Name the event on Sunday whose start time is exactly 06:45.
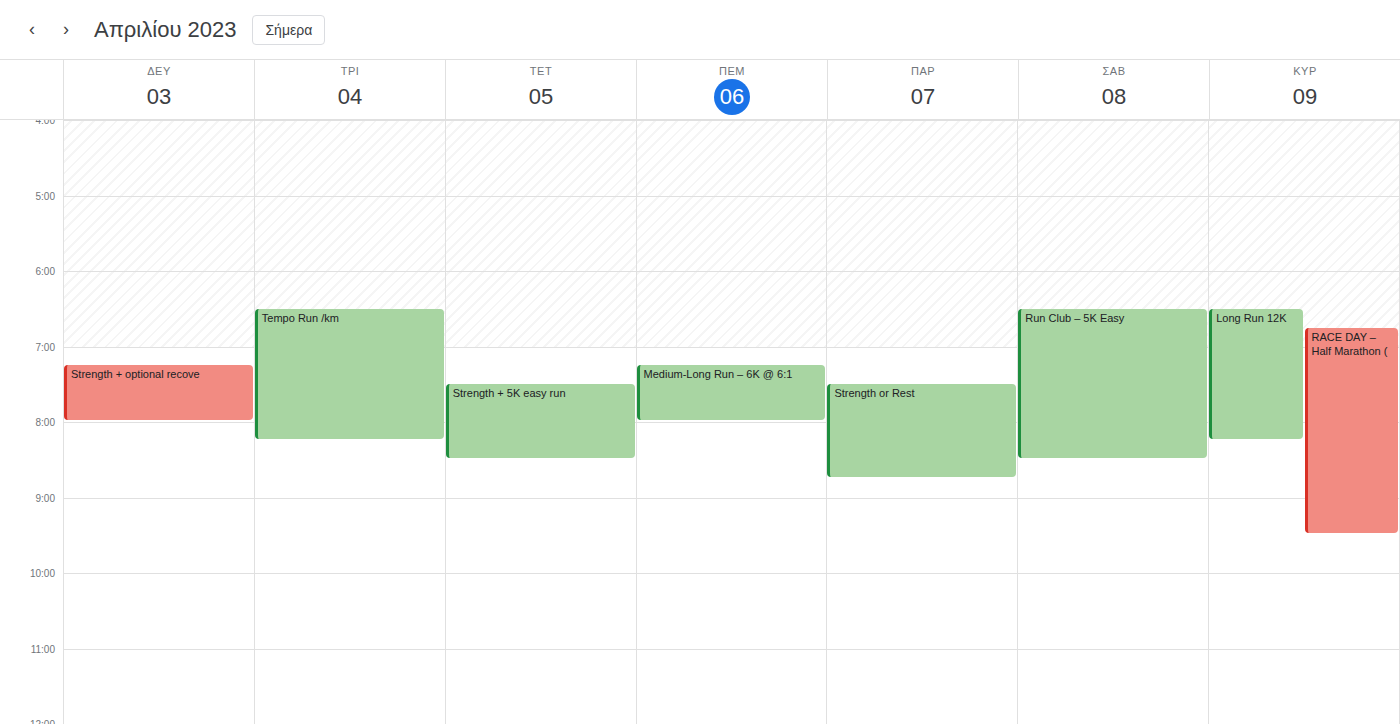
"RACE DAY – Half Marathon ("